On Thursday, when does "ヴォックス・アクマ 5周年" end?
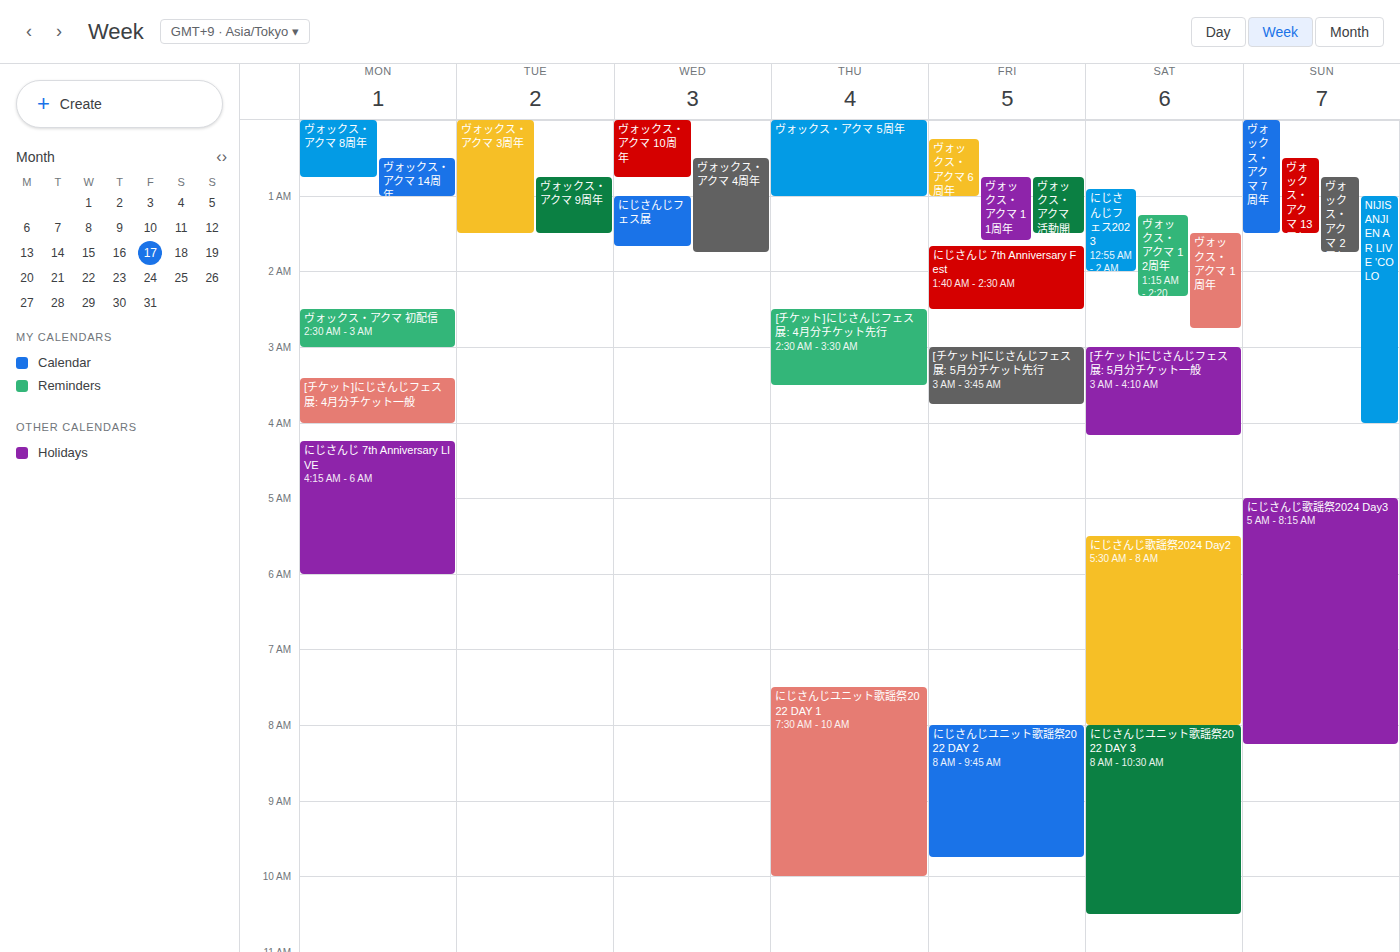
1:00 AM